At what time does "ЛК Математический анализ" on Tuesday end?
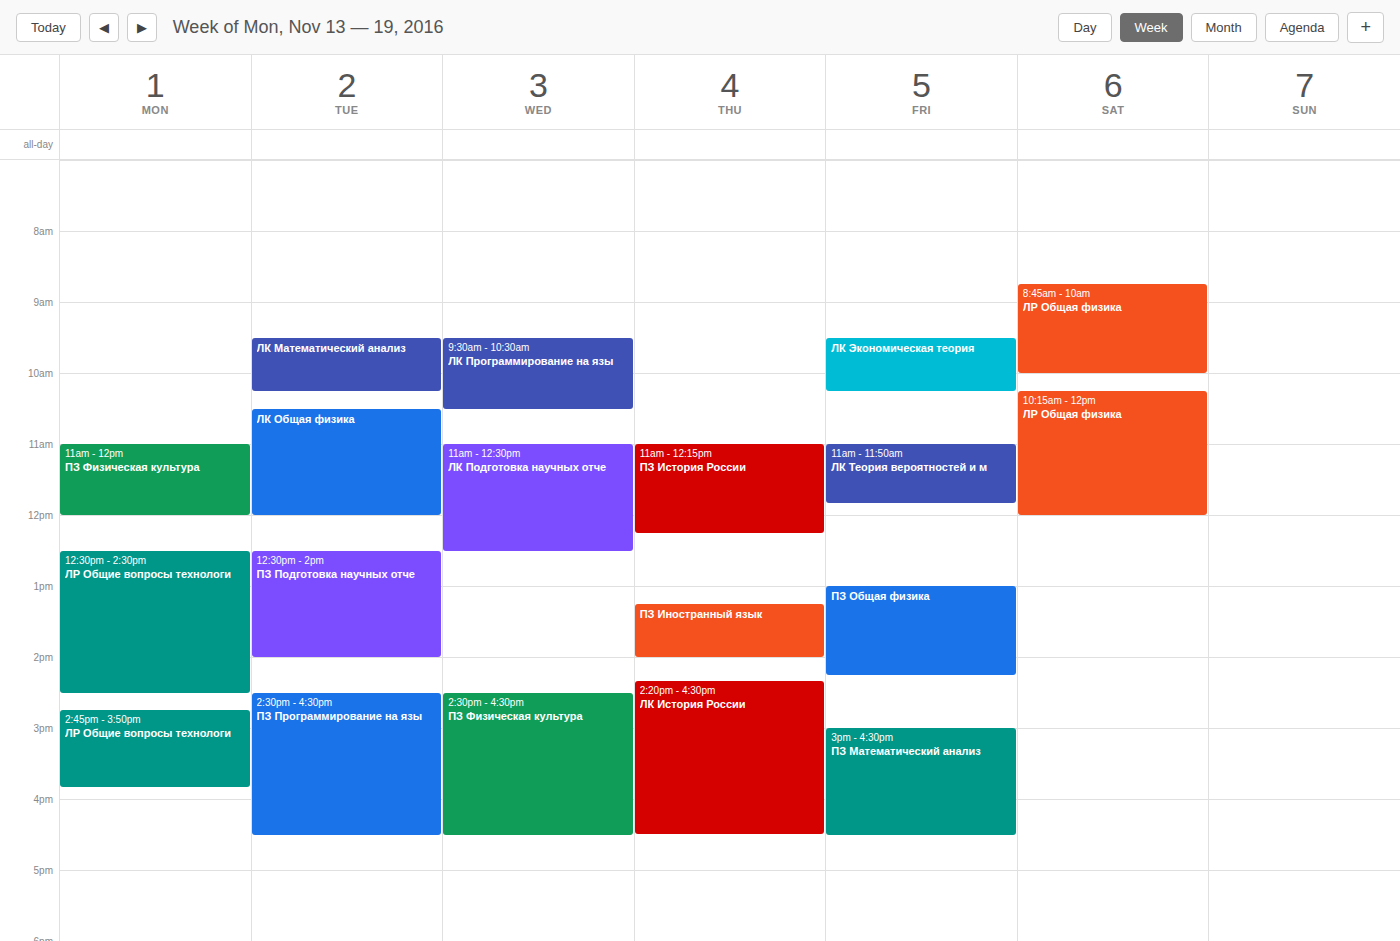
10:15 AM